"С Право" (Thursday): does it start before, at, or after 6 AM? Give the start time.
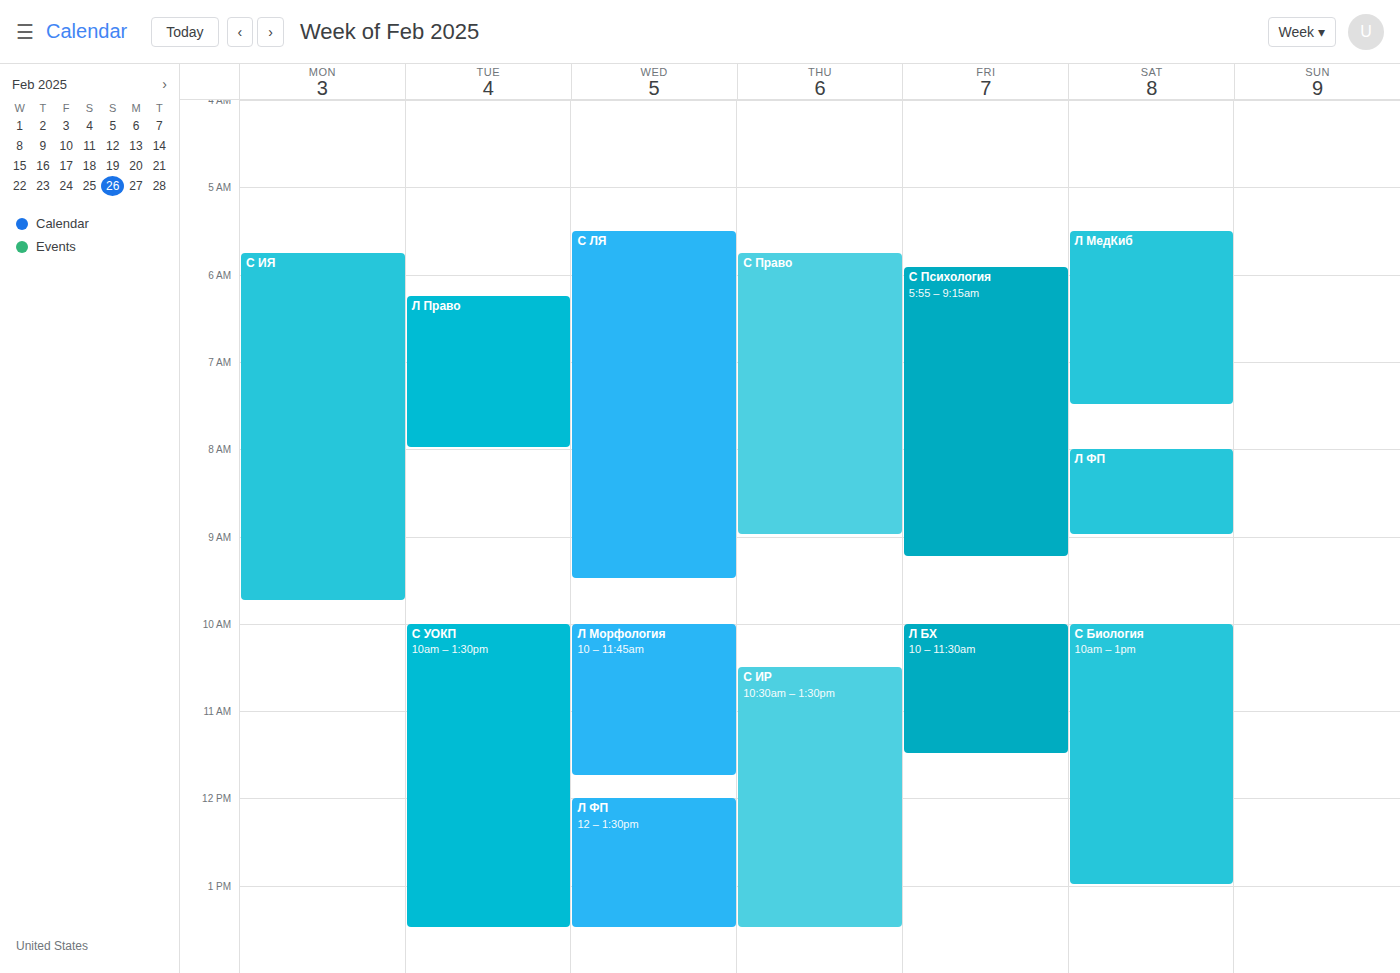
5:45 AM -- before 6 AM, 15 minutes above the 6 AM line.